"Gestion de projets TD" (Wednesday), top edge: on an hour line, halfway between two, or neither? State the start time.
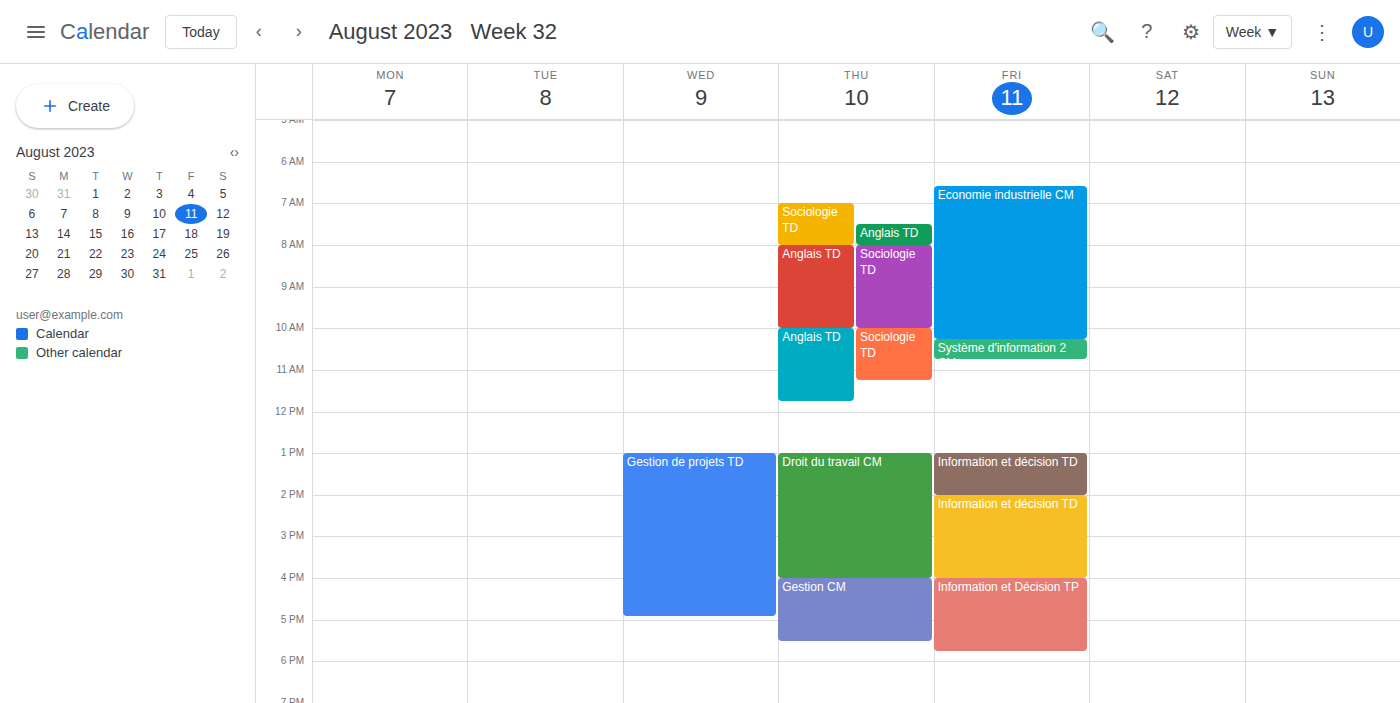
1:00 PM -- exactly on the 1 PM line.